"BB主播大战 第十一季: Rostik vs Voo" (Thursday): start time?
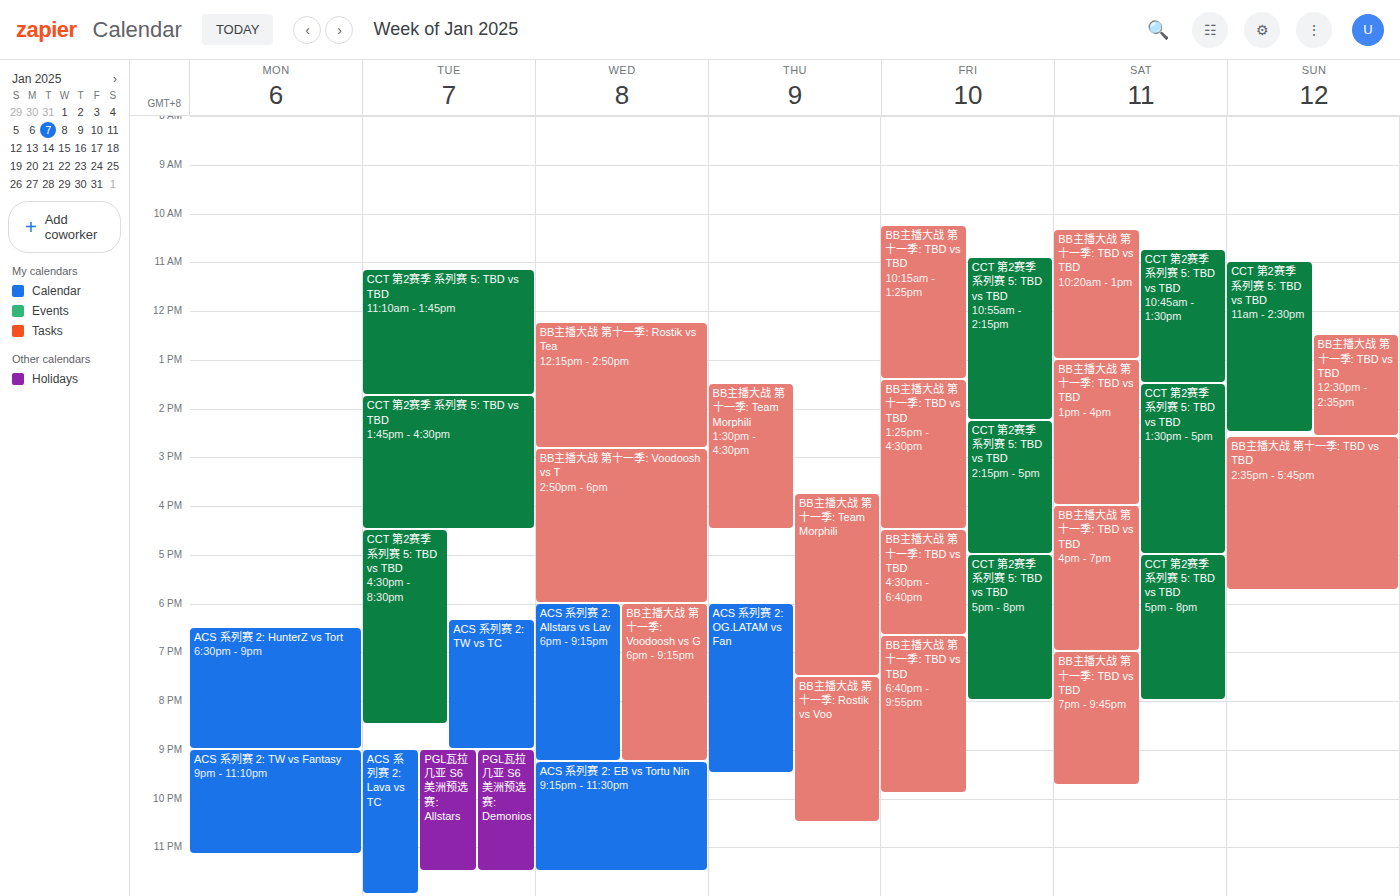
7:30 PM